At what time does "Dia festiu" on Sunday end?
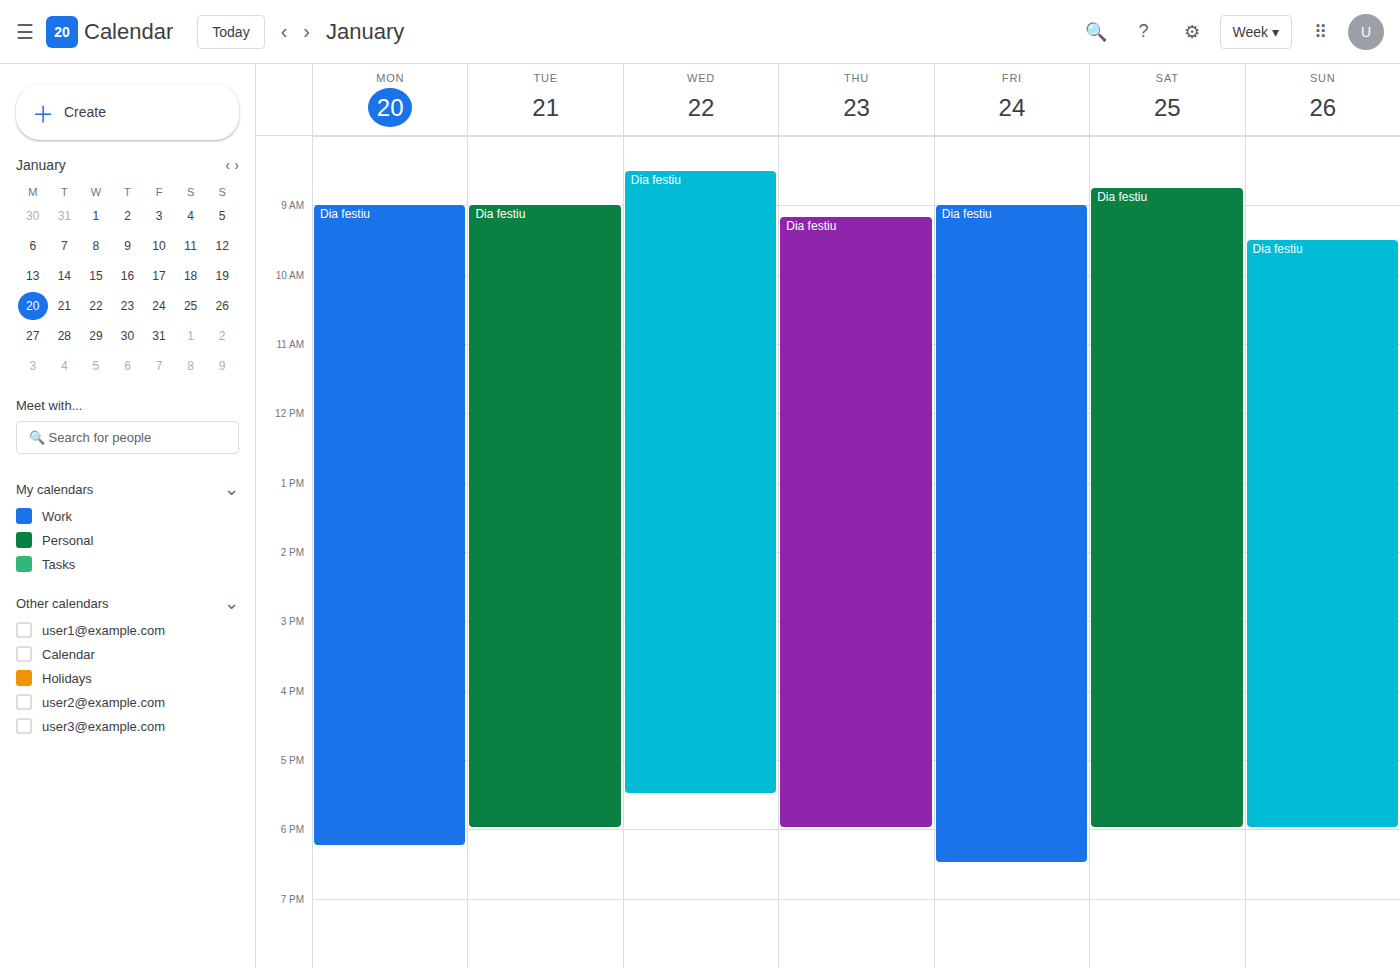
6:00 PM